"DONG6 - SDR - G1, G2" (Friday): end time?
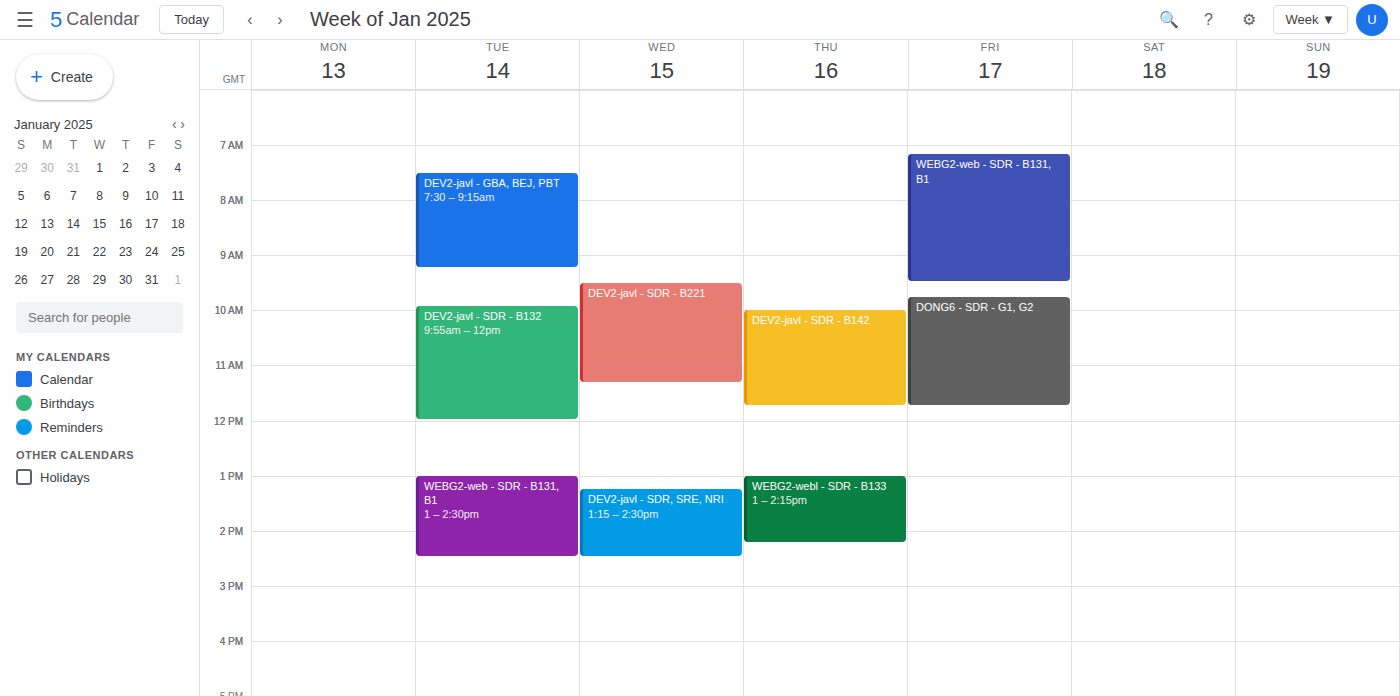
11:45 AM